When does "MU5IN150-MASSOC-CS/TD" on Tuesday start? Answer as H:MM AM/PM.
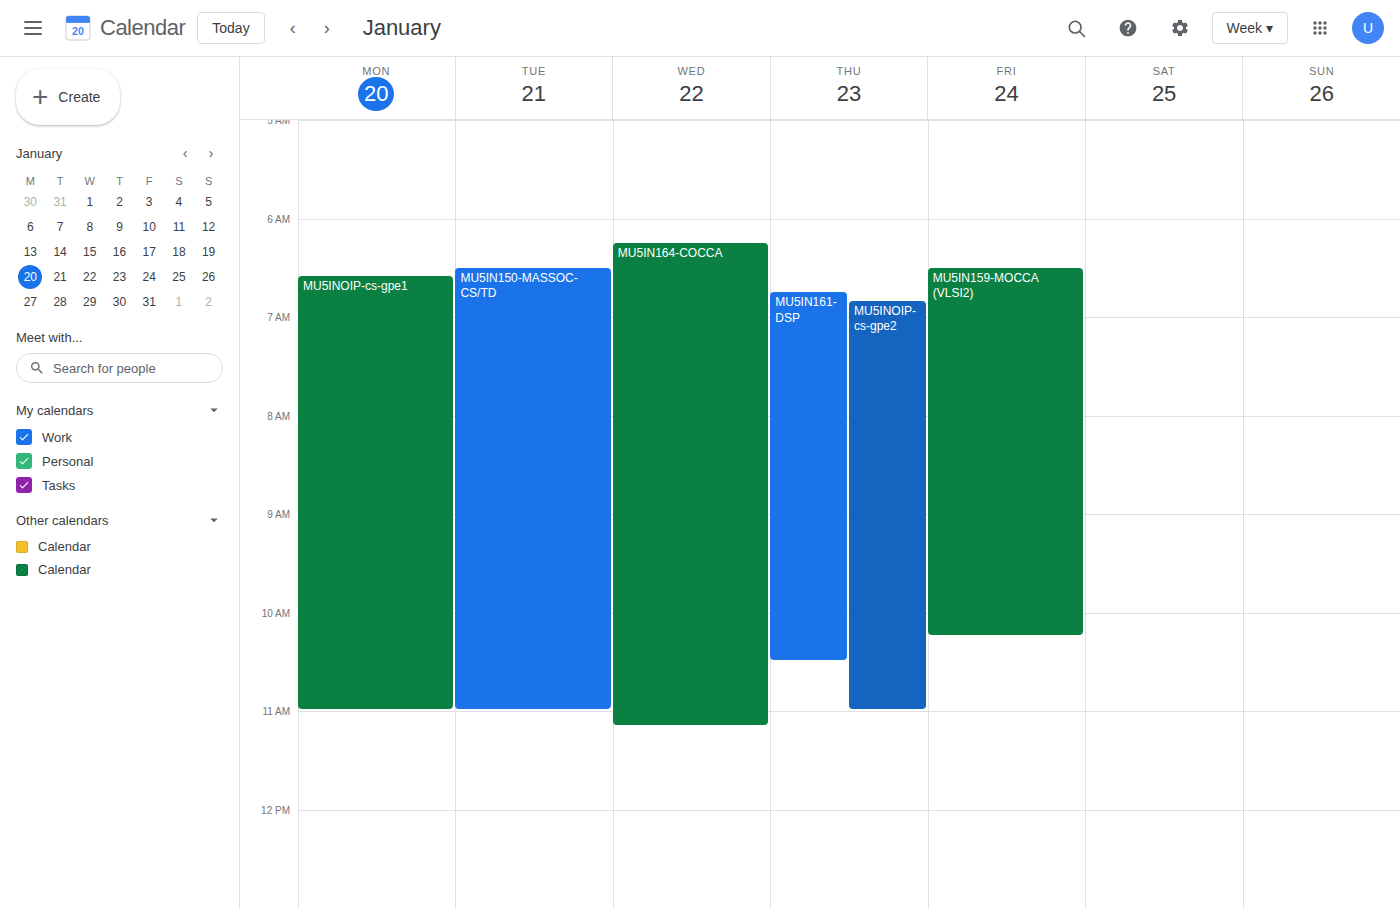
6:30 AM